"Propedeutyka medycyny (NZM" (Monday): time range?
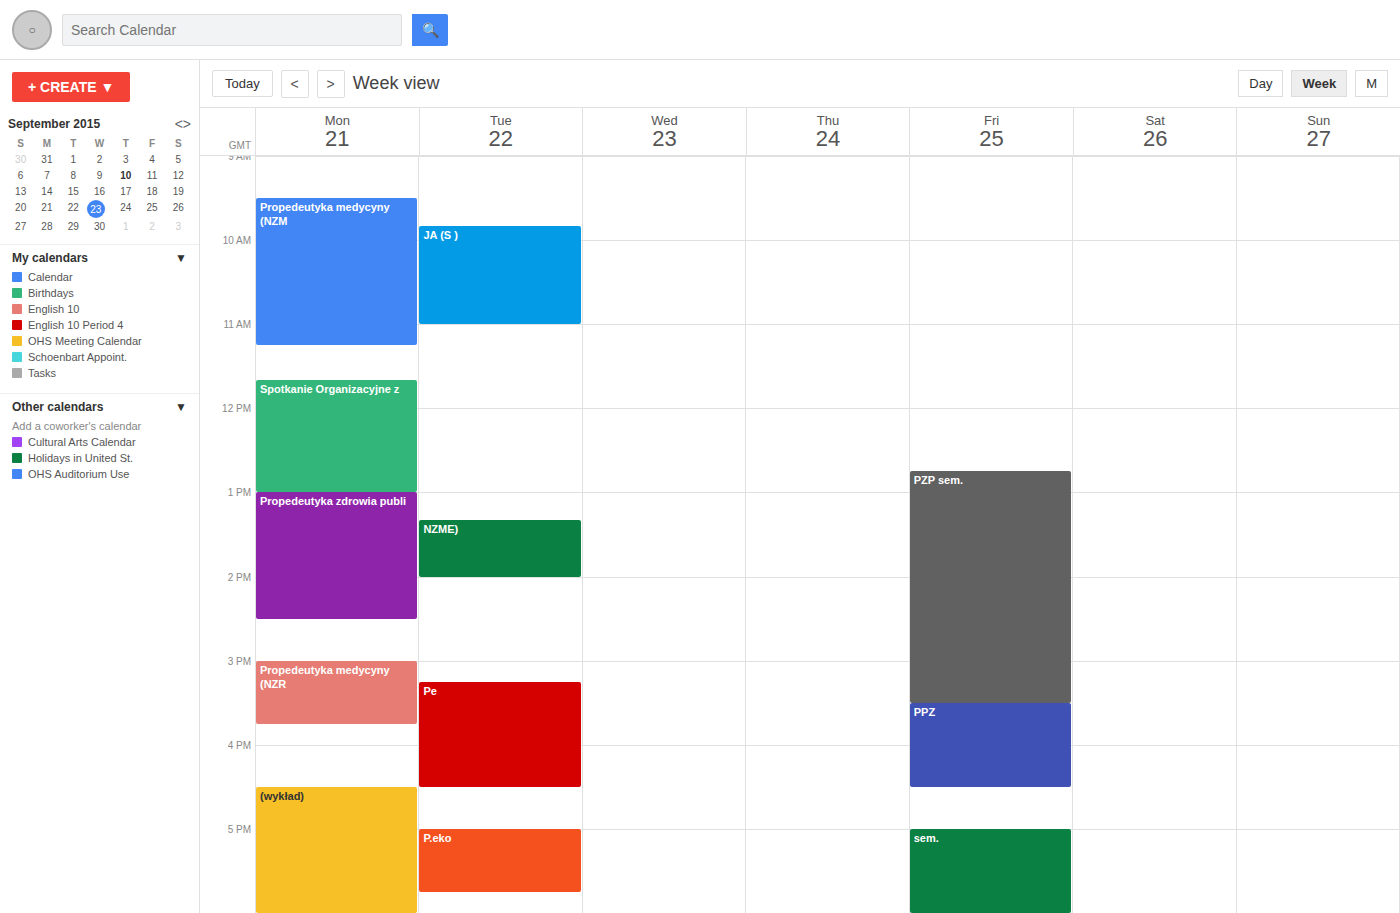
9:30 AM to 11:15 AM